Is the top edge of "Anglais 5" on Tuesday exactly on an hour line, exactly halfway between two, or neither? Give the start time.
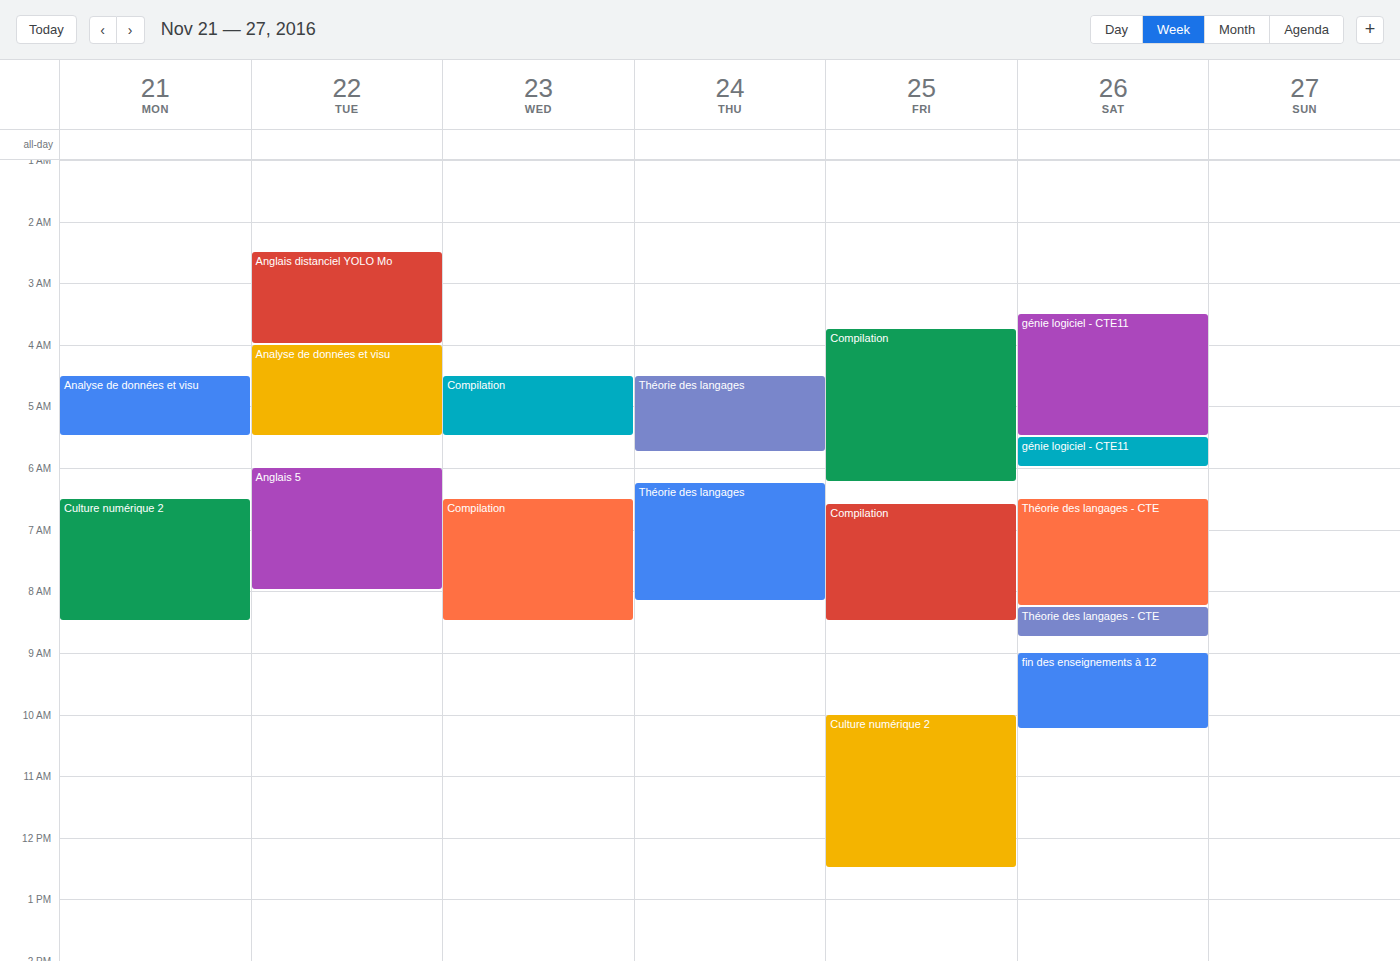
6:00 AM -- exactly on the 6 AM line.